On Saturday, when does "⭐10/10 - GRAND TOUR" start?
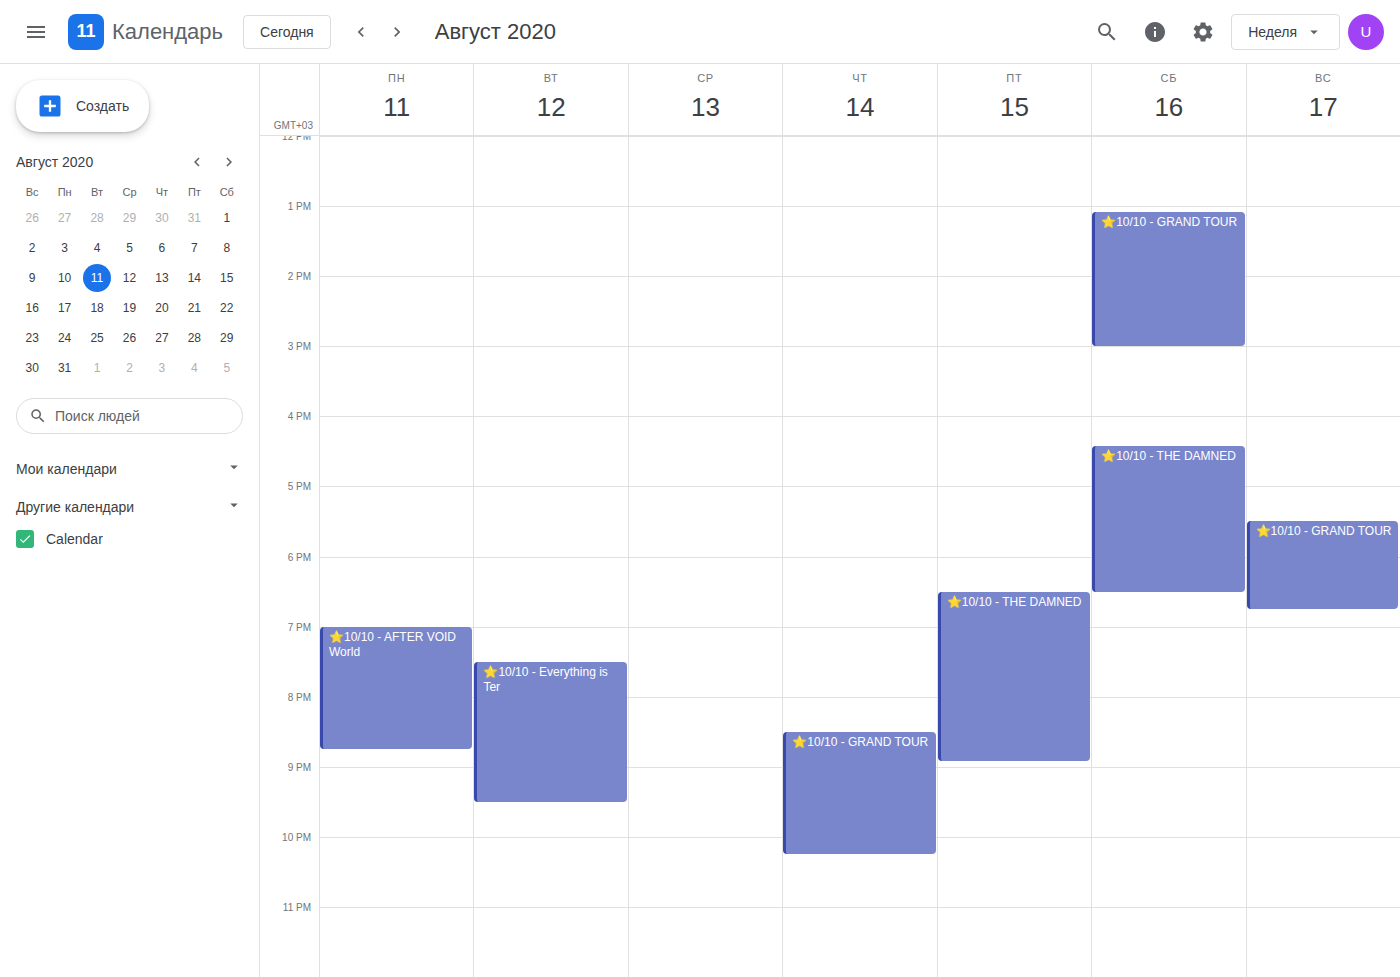
1:05 PM